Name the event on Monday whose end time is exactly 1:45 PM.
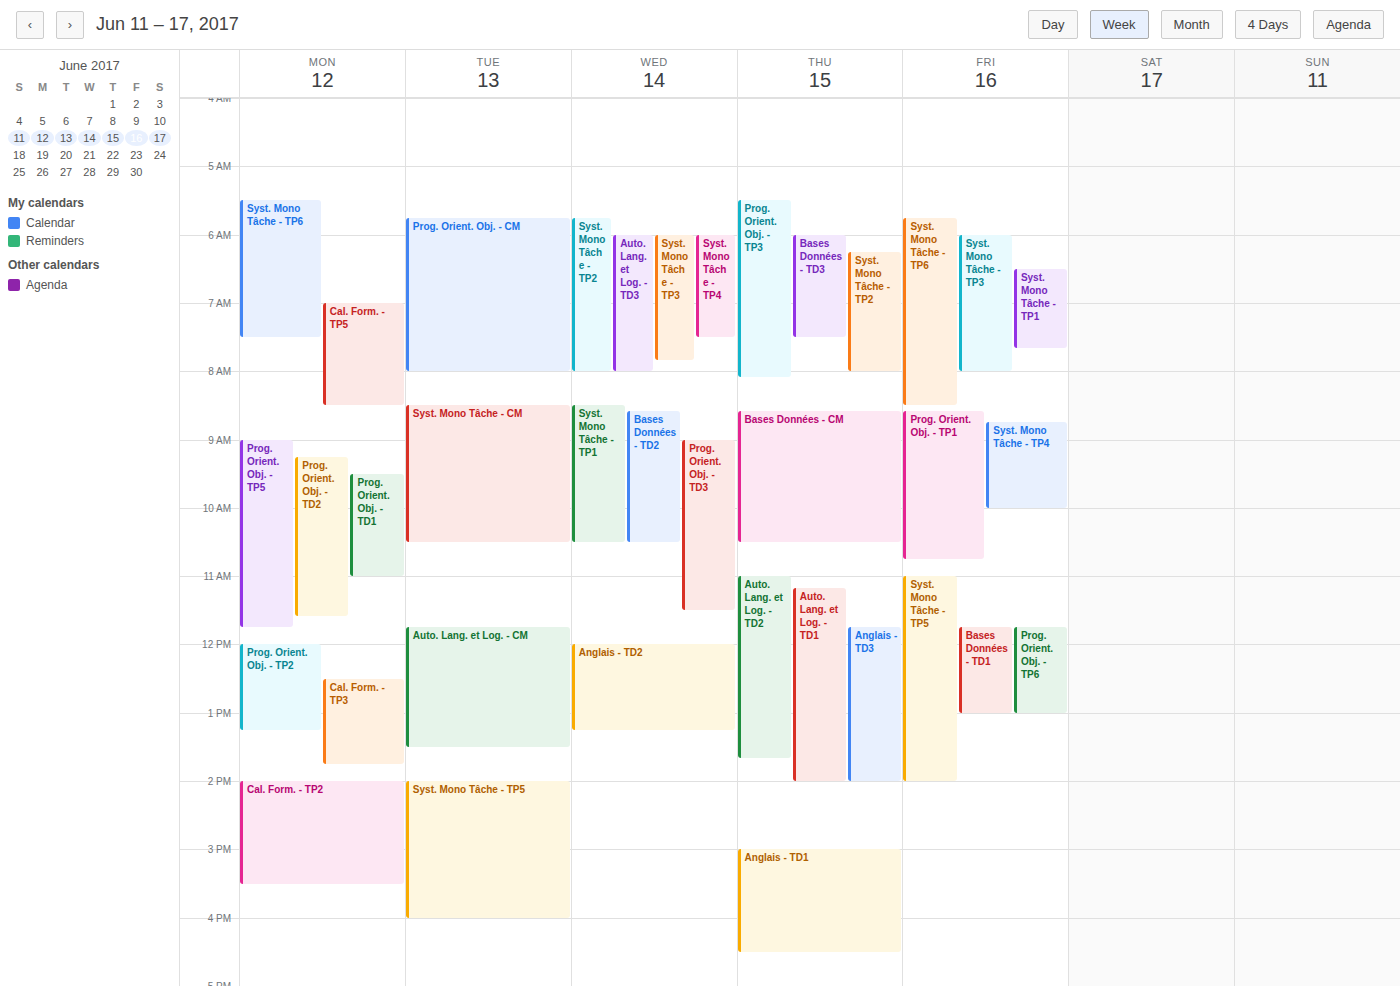
"Cal. Form. - TP3"